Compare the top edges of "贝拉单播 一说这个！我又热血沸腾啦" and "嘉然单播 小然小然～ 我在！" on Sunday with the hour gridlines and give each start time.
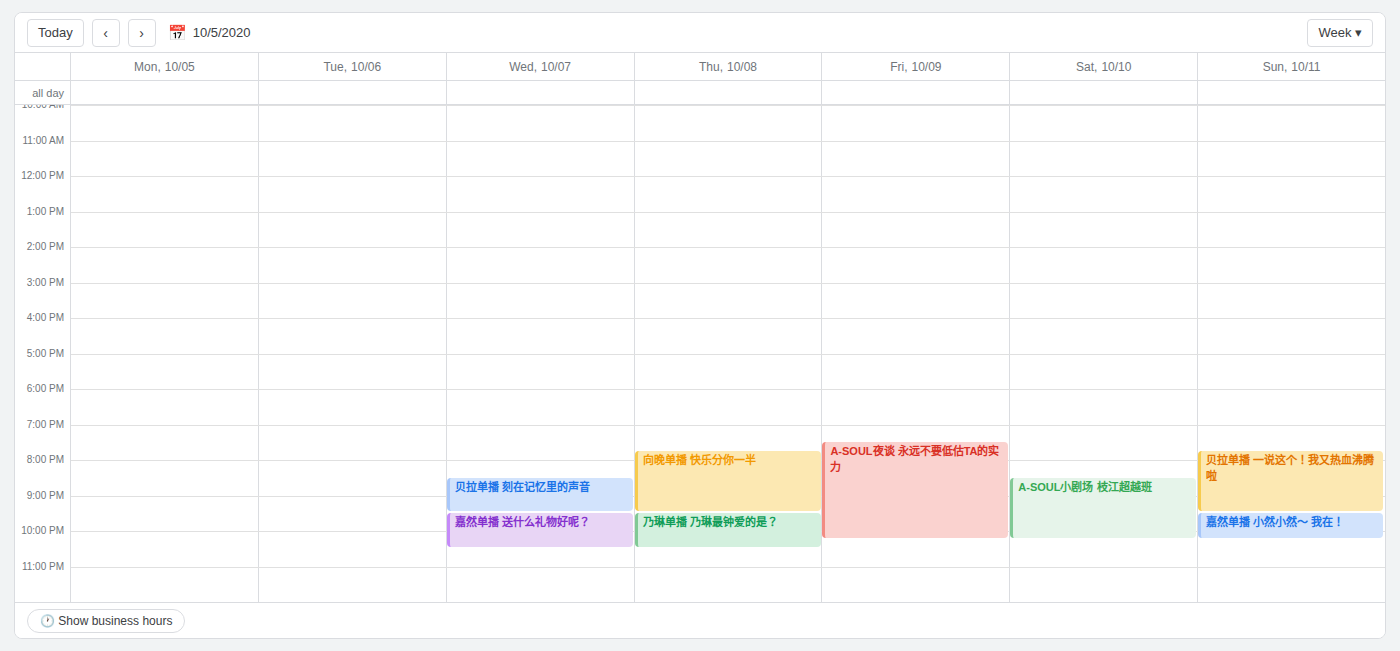
"贝拉单播 一说这个！我又热血沸腾啦": 7:45 PM, neither: three quarters of the way from the 7 PM line to the 8 PM line. "嘉然单播 小然小然～ 我在！": 9:30 PM, halfway between the 9 PM and 10 PM lines.